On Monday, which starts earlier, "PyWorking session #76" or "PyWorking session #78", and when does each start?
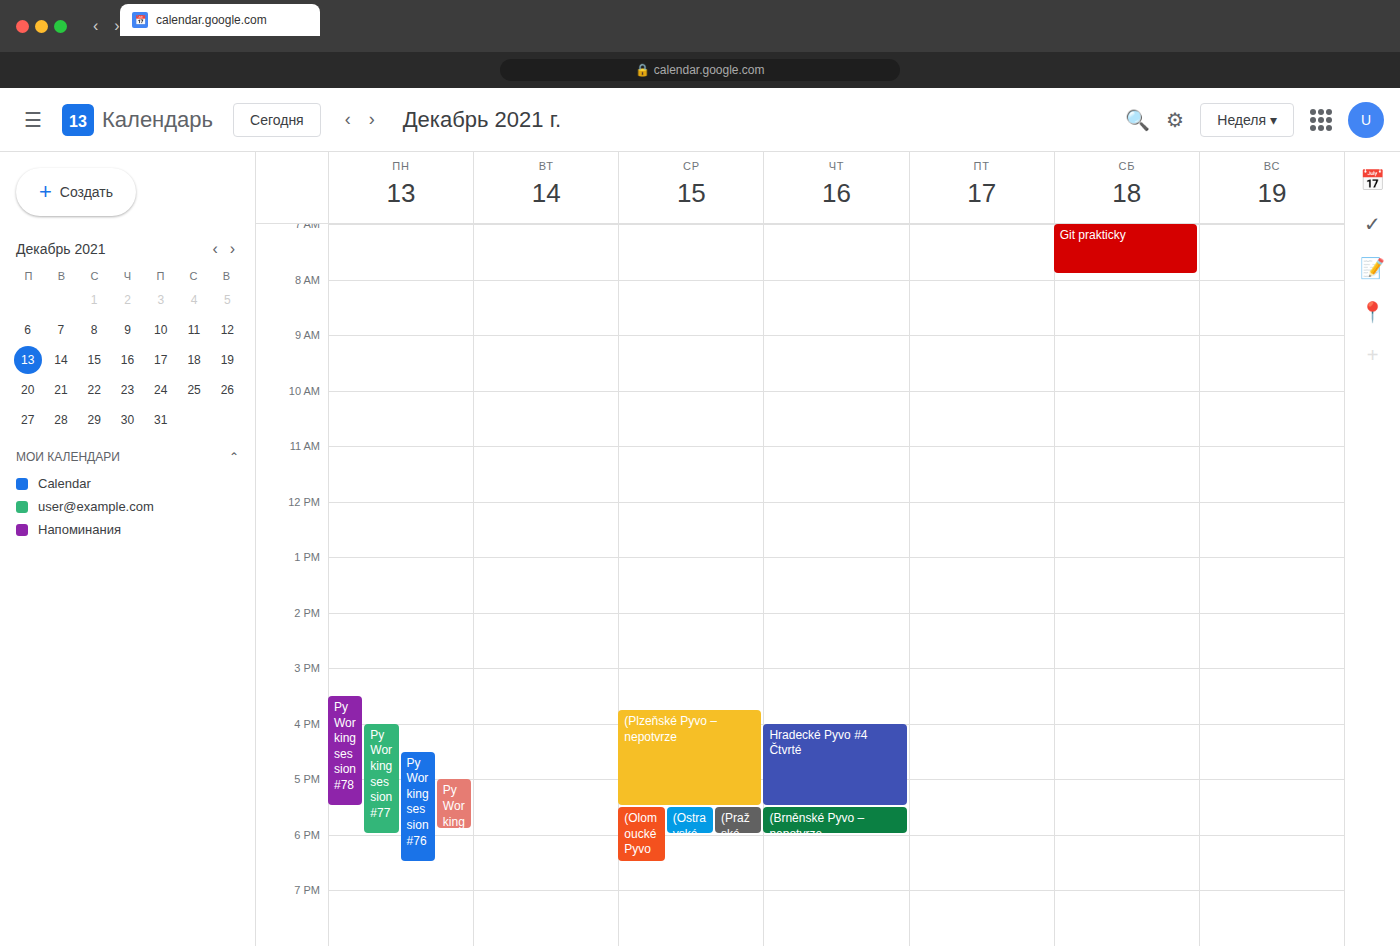
"PyWorking session #78" 3:30 PM; "PyWorking session #76" 4:30 PM.